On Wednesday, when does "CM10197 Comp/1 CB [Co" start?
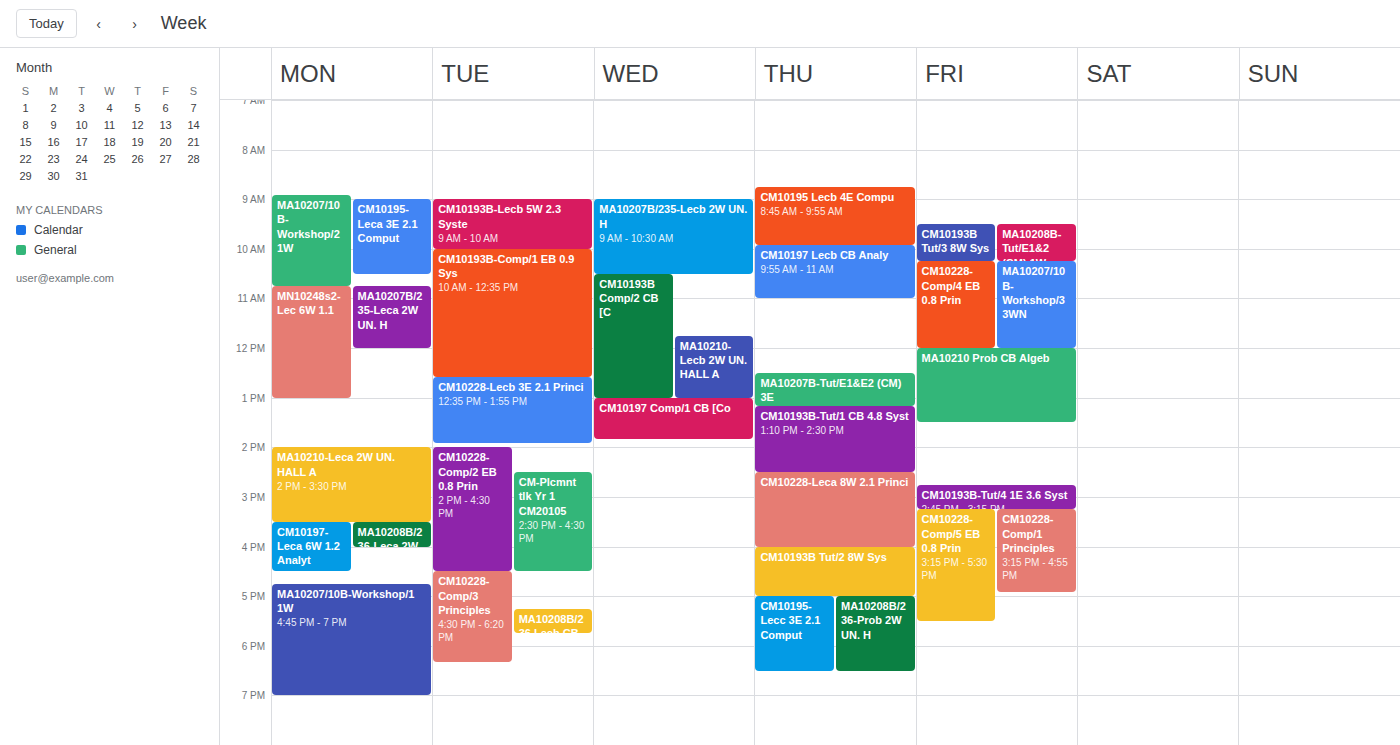
1:00 PM